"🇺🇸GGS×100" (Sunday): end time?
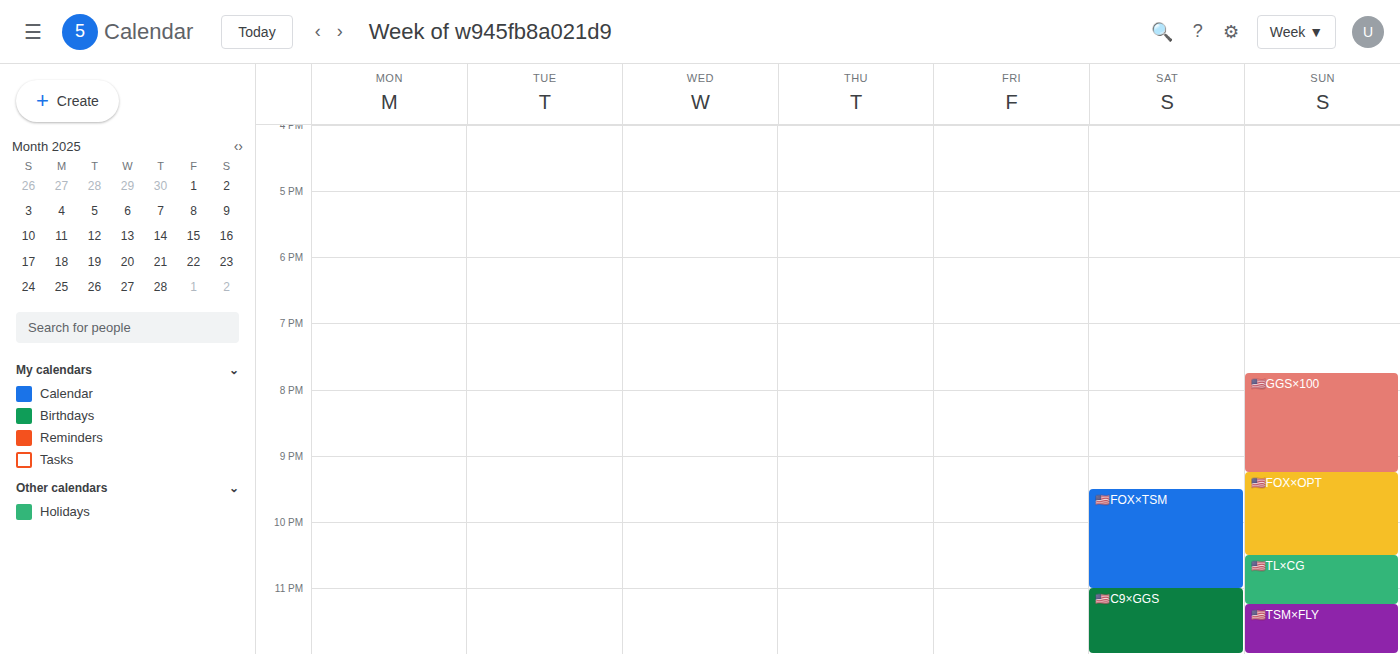
21:15